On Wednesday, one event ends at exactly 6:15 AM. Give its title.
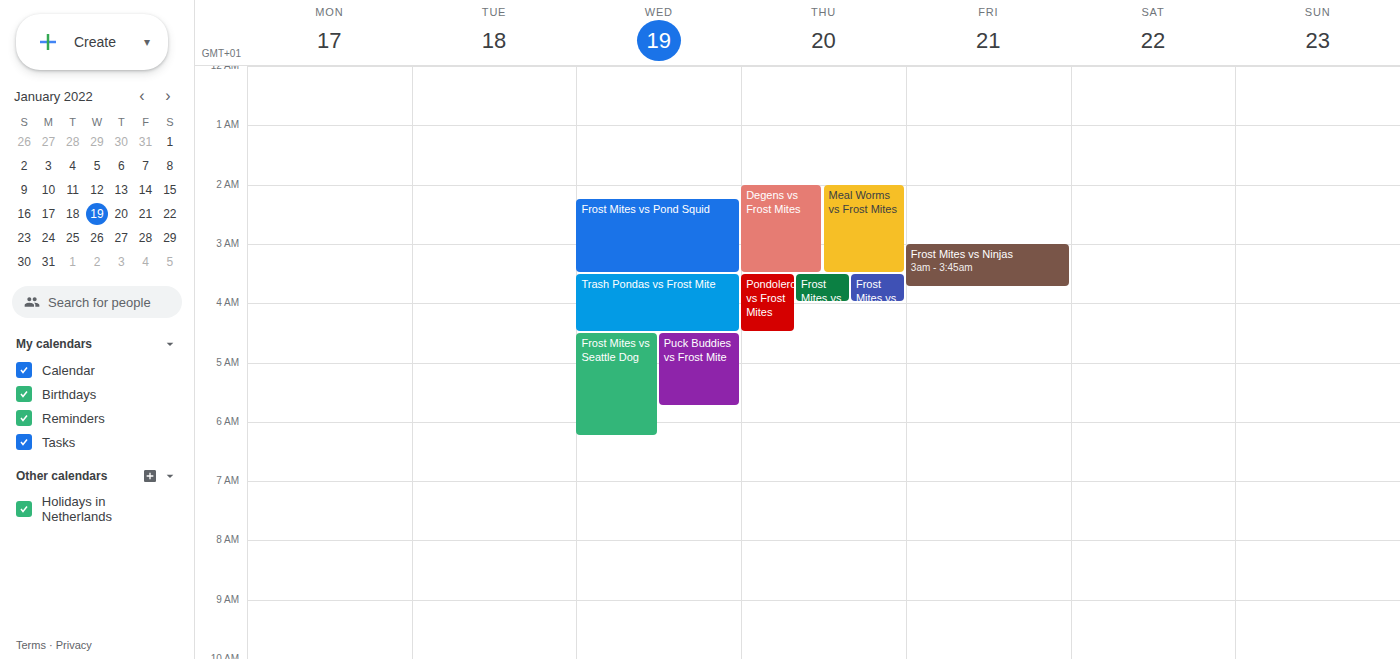
"Frost Mites vs Seattle Dog"